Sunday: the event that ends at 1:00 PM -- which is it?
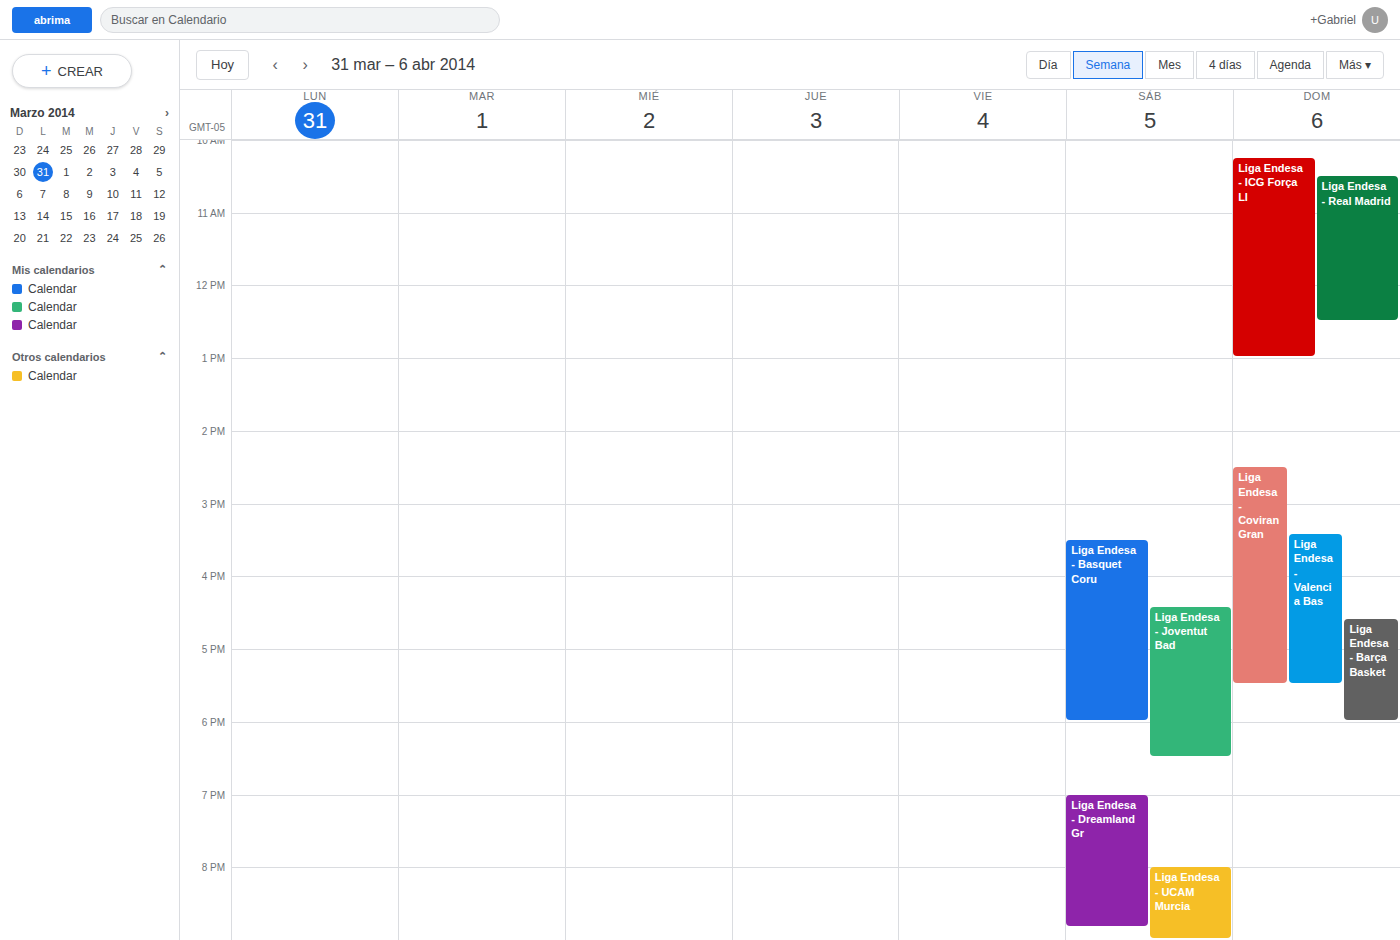
"Liga Endesa - ICG Força Ll"